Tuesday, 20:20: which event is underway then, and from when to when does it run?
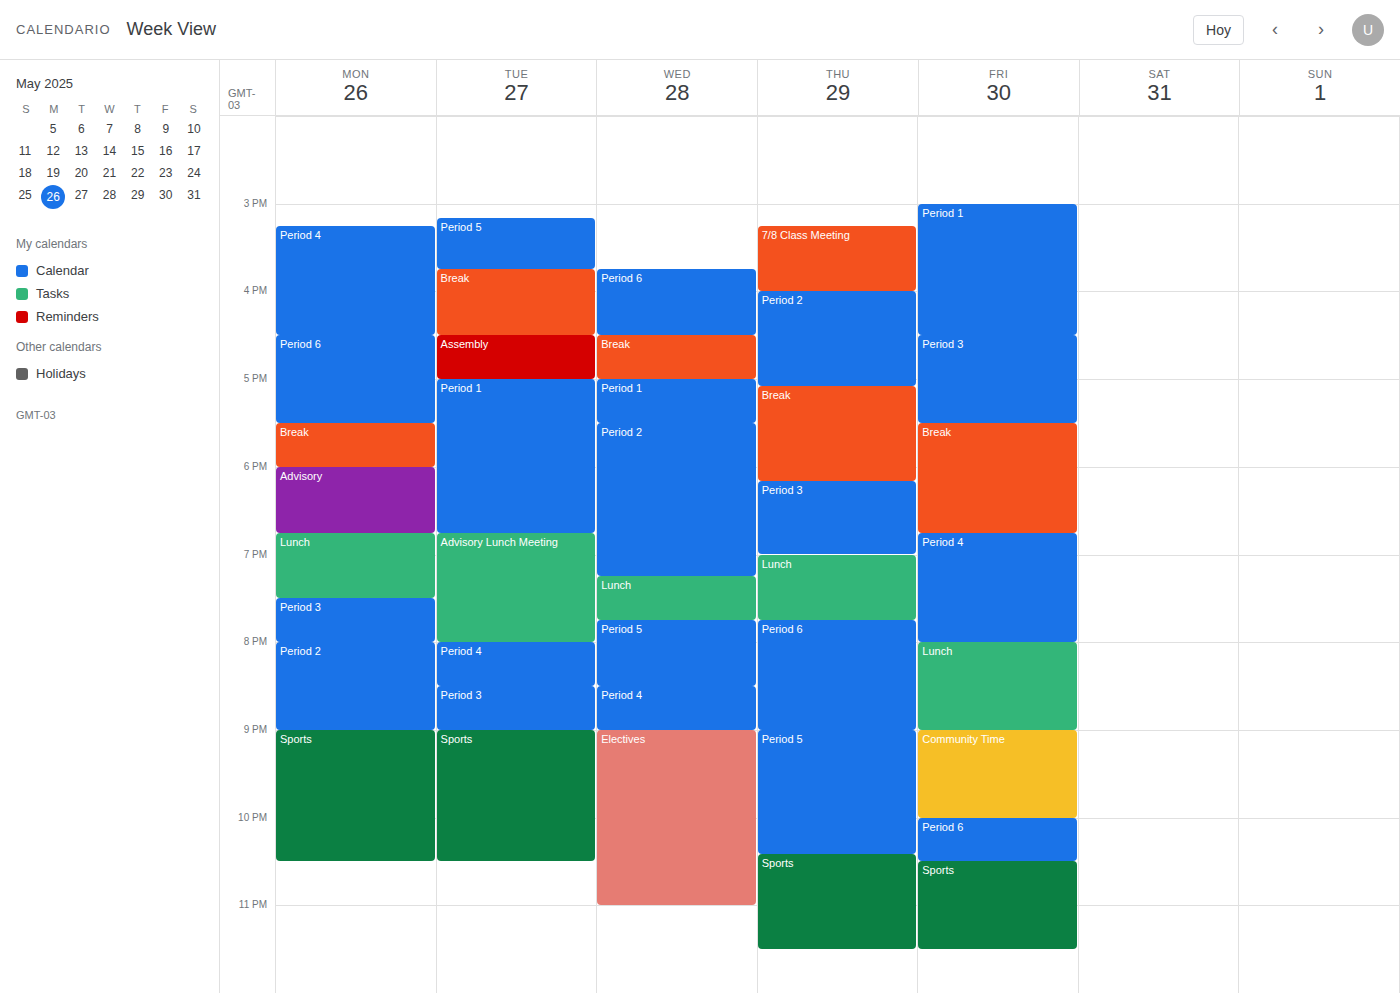
"Period 4", 20:00 to 20:30